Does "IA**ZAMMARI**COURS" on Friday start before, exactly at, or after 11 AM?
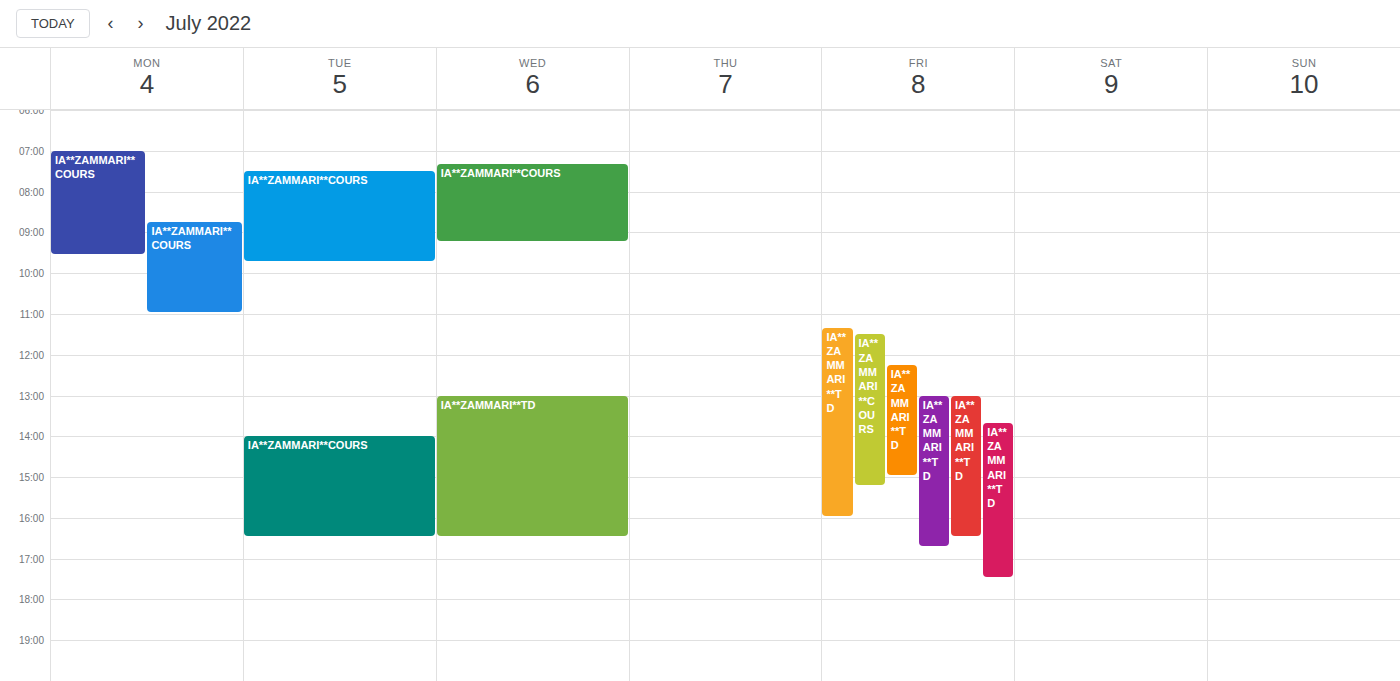
11:30 AM -- after 11 AM, 30 minutes below the 11 AM line.